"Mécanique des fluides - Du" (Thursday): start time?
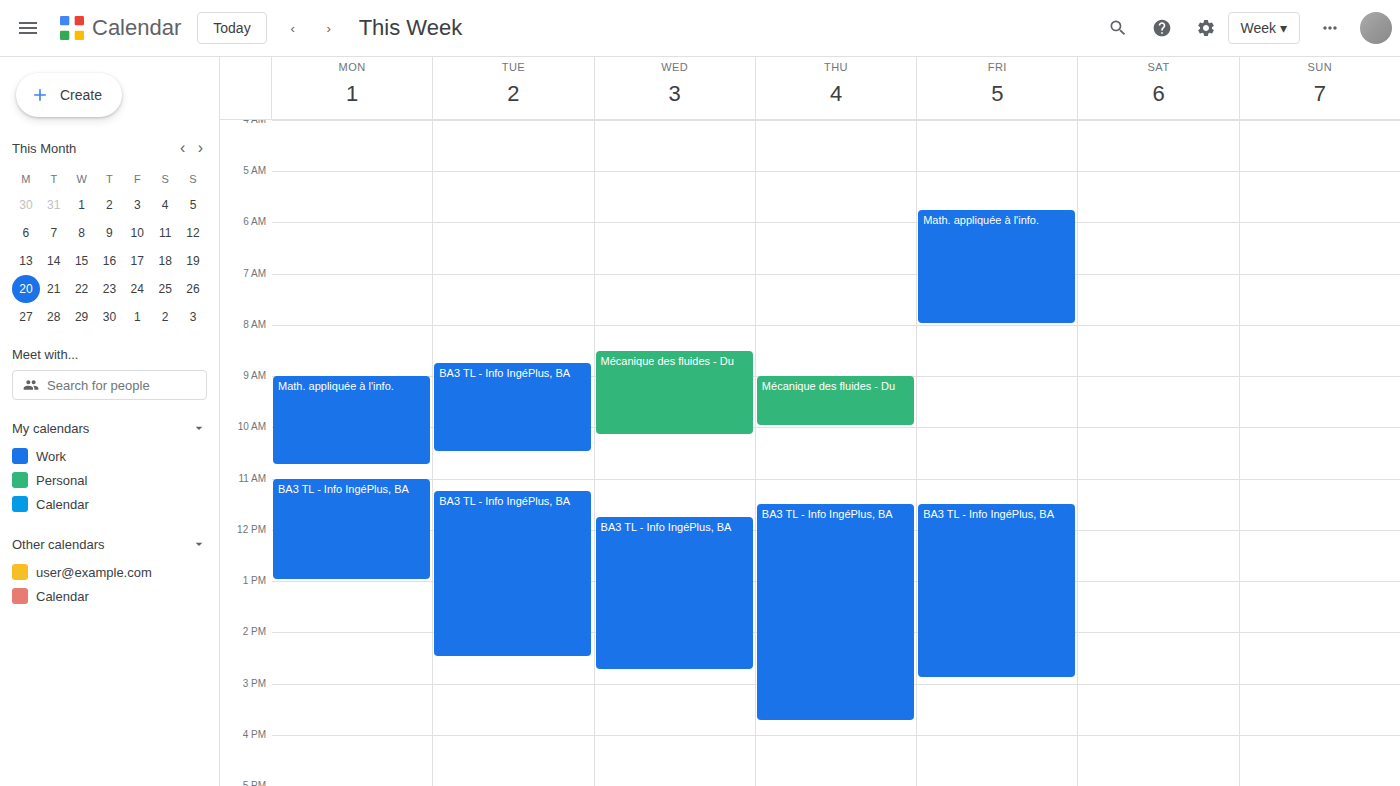
9:00 AM